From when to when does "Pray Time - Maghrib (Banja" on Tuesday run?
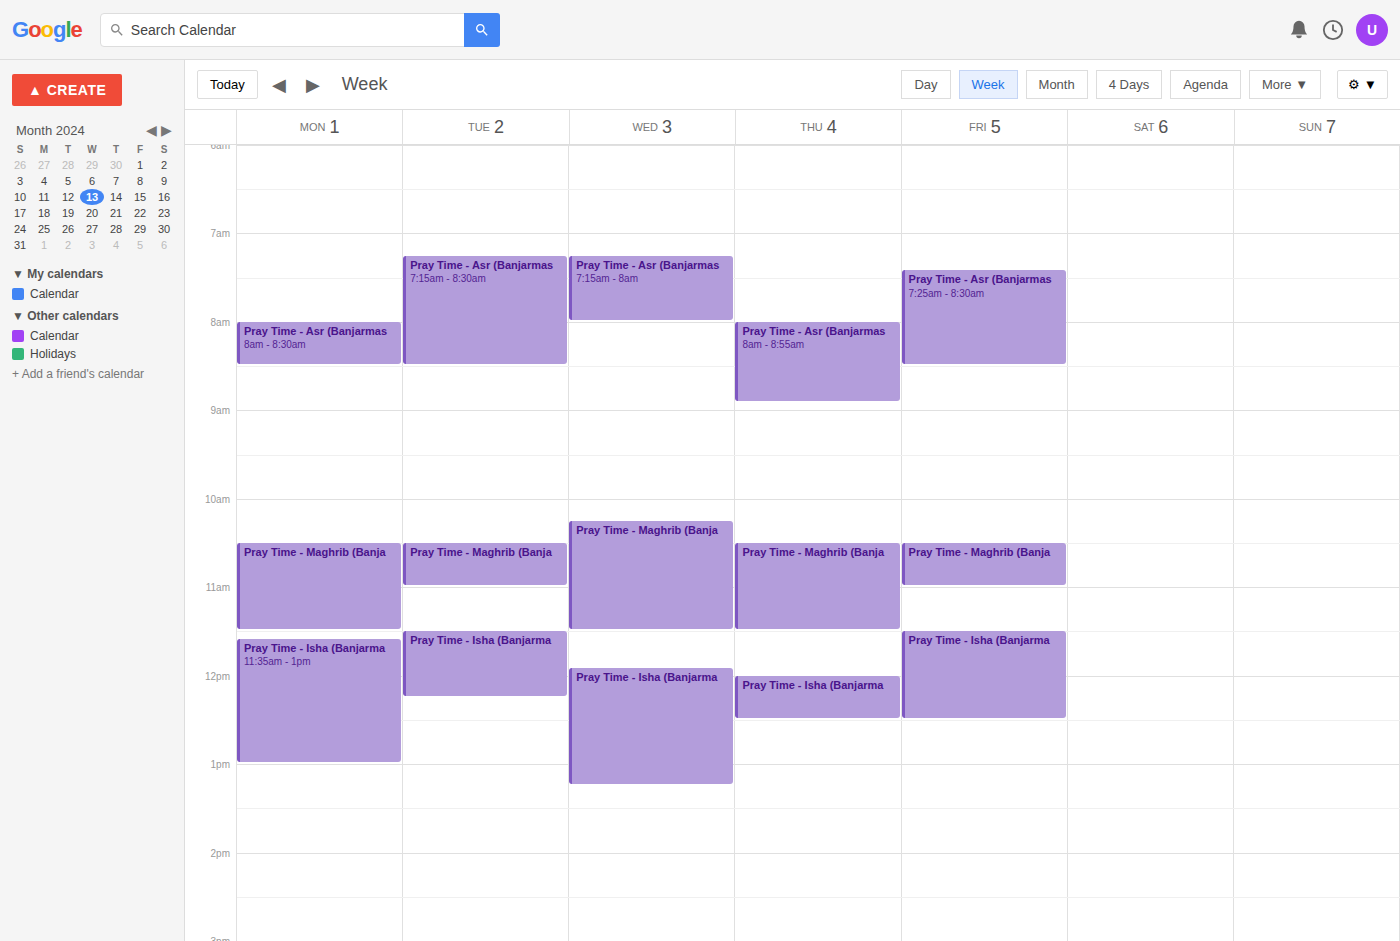
10:30 AM to 11:00 AM